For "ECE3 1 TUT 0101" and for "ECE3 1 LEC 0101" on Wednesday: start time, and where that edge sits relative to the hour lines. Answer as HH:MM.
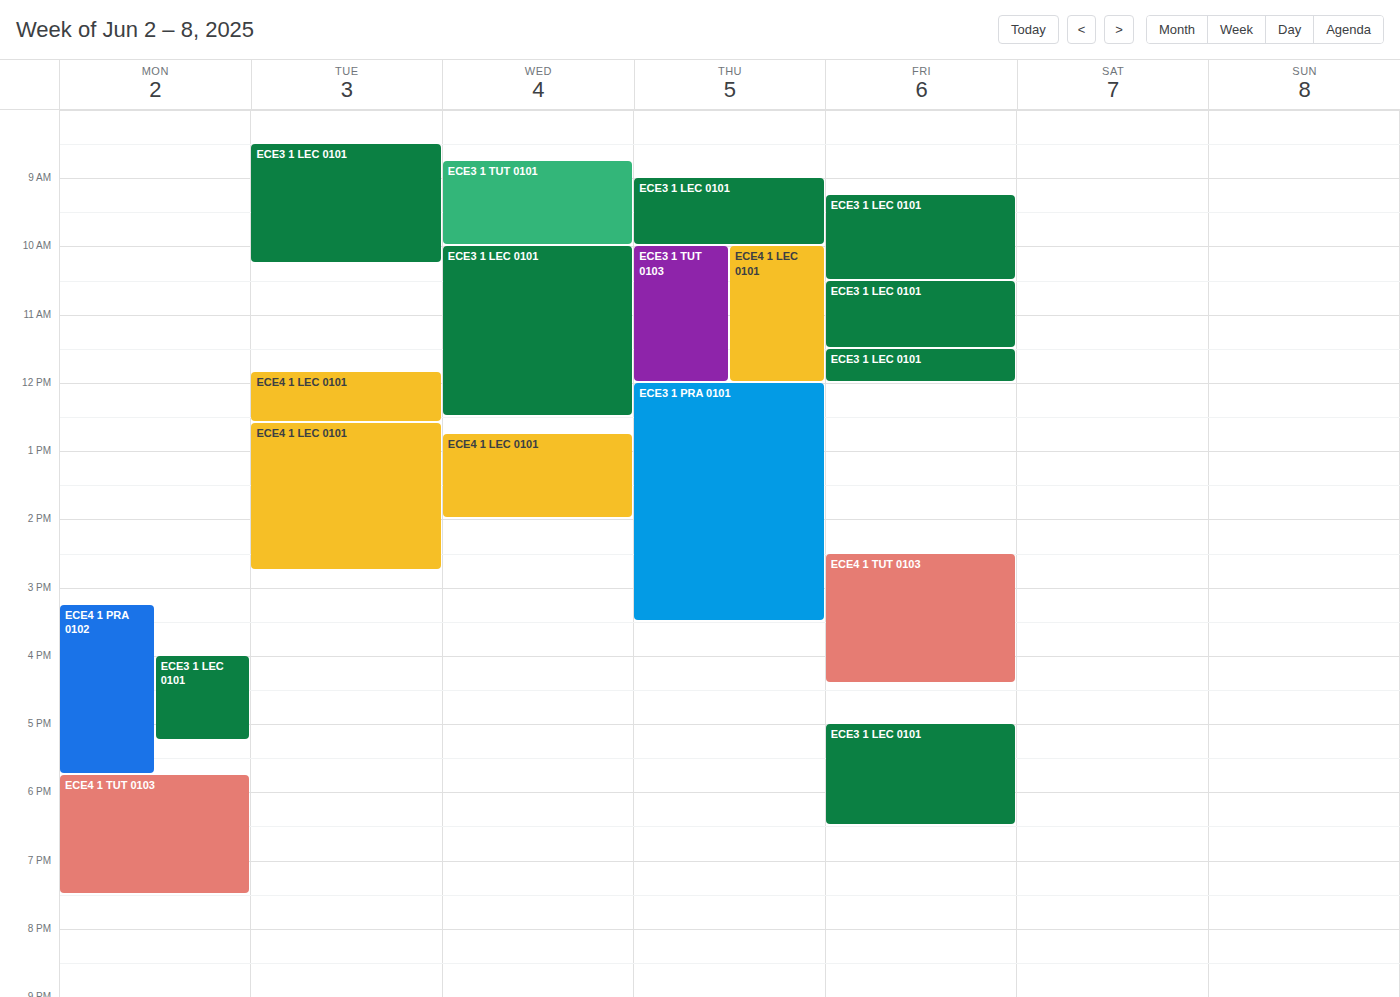
"ECE3 1 TUT 0101": 08:45, neither: three quarters of the way from the 08:00 line to the 09:00 line. "ECE3 1 LEC 0101": 10:00, exactly on the 10:00 line.